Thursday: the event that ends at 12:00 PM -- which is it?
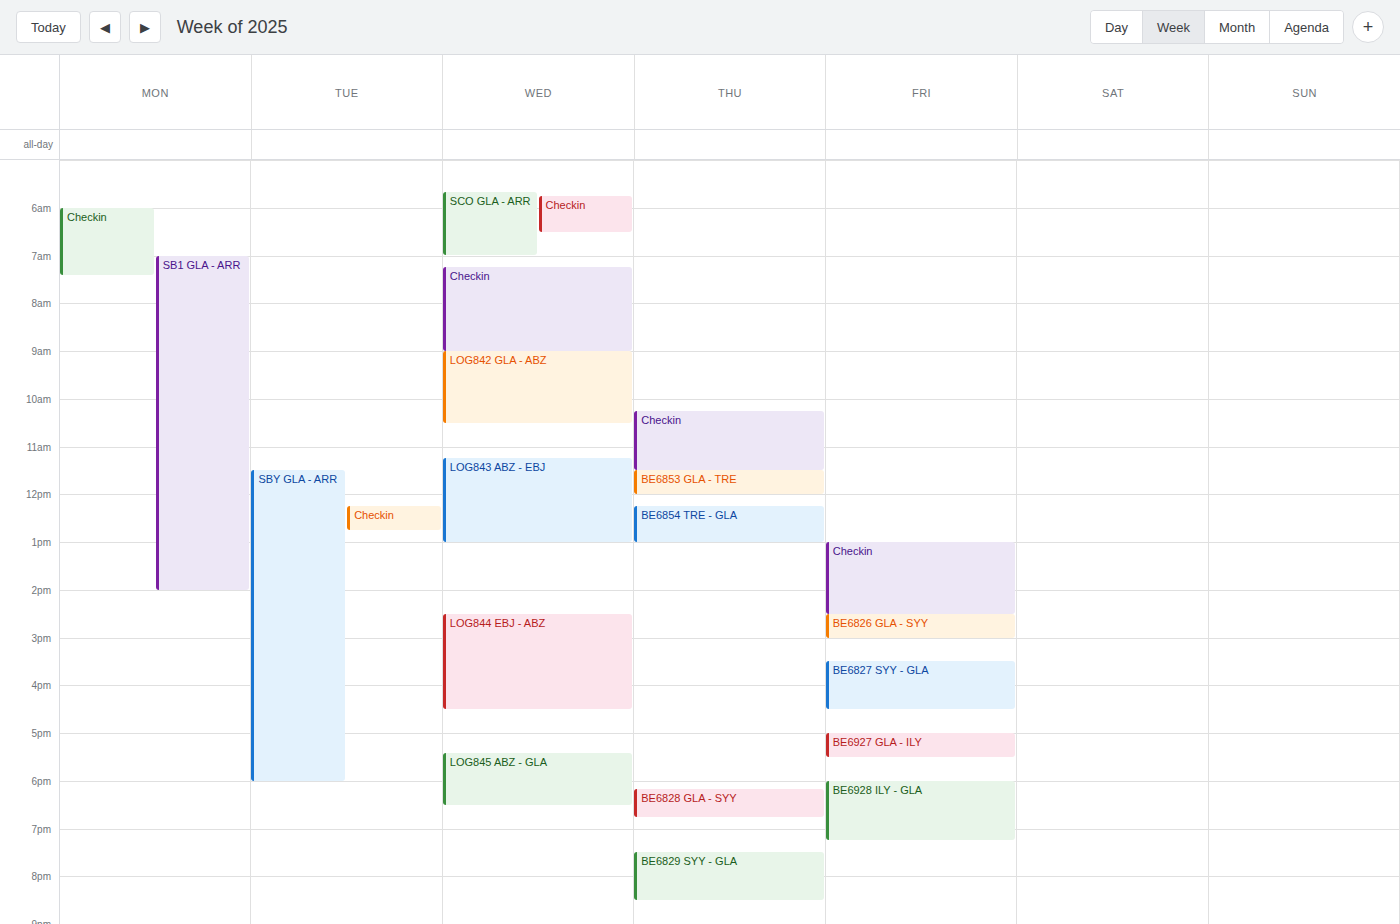
"BE6853 GLA - TRE"